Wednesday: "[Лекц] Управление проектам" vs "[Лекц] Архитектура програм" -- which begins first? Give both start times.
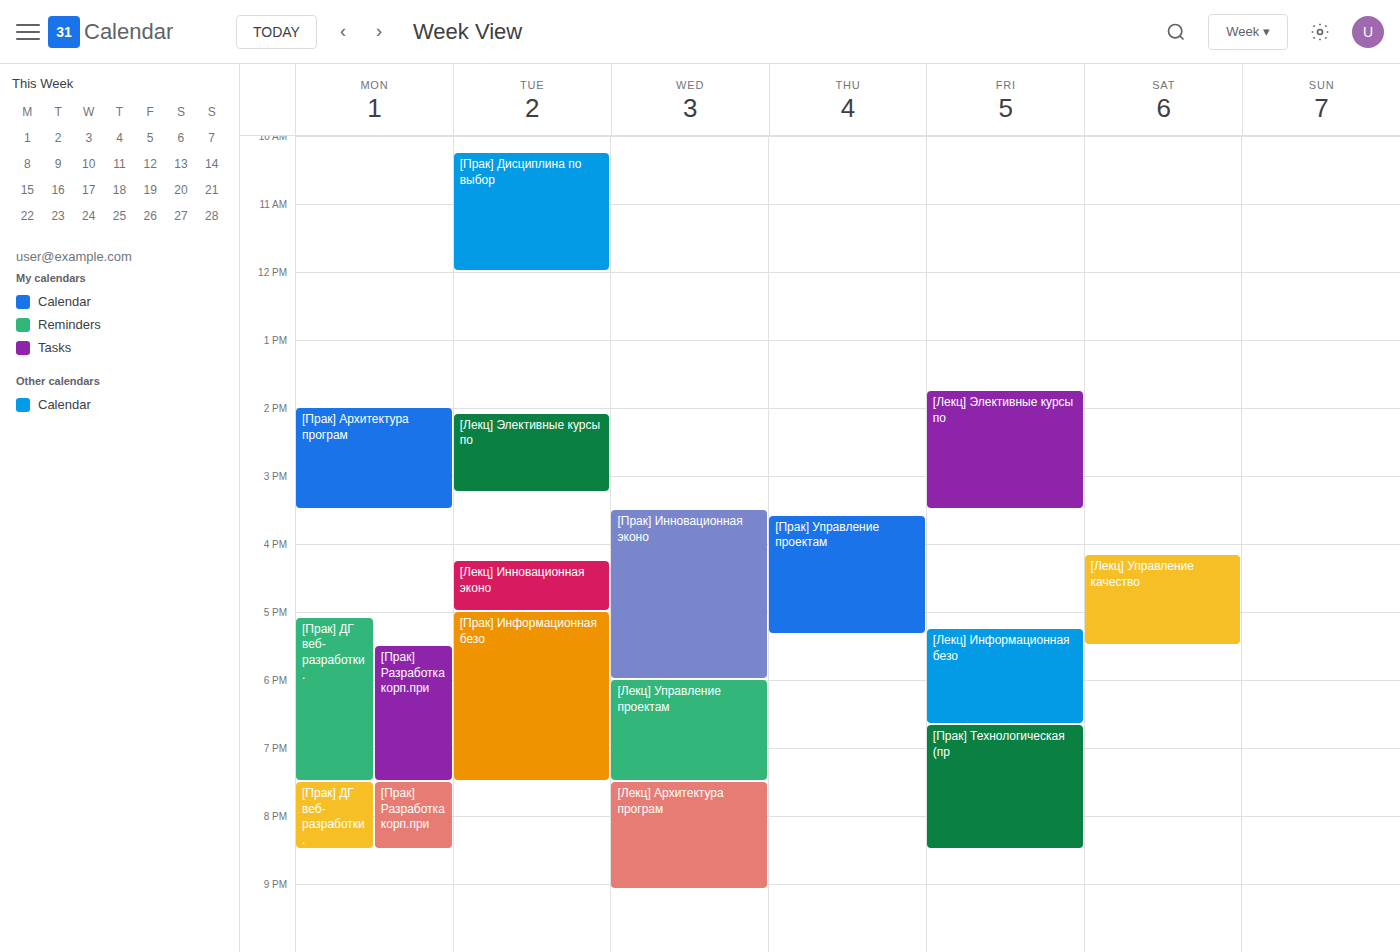
"[Лекц] Управление проектам" 6:00 PM; "[Лекц] Архитектура програм" 7:30 PM.